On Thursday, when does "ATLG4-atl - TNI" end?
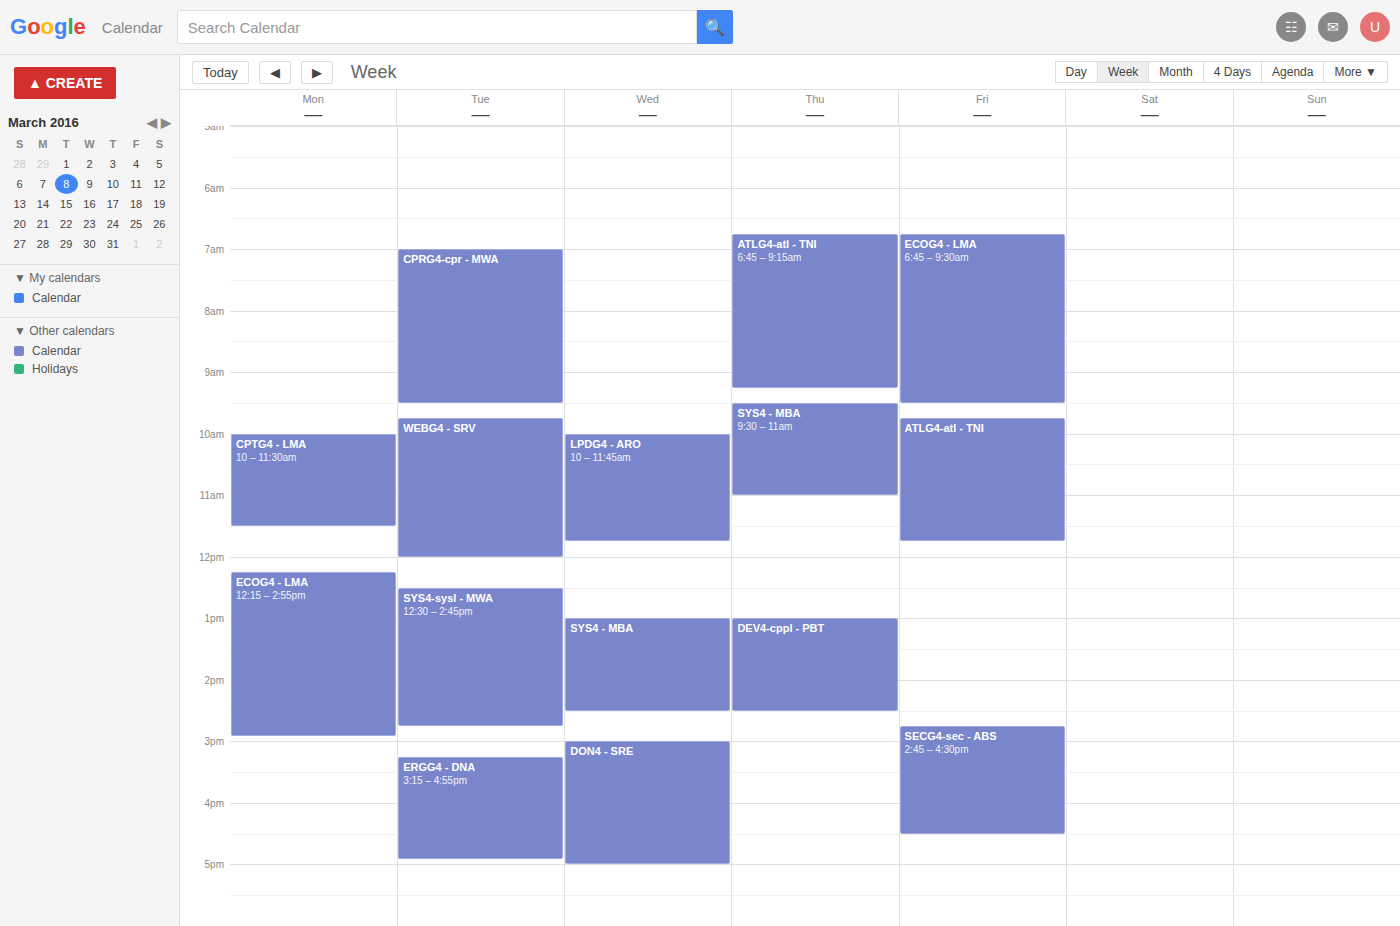
9:15 AM